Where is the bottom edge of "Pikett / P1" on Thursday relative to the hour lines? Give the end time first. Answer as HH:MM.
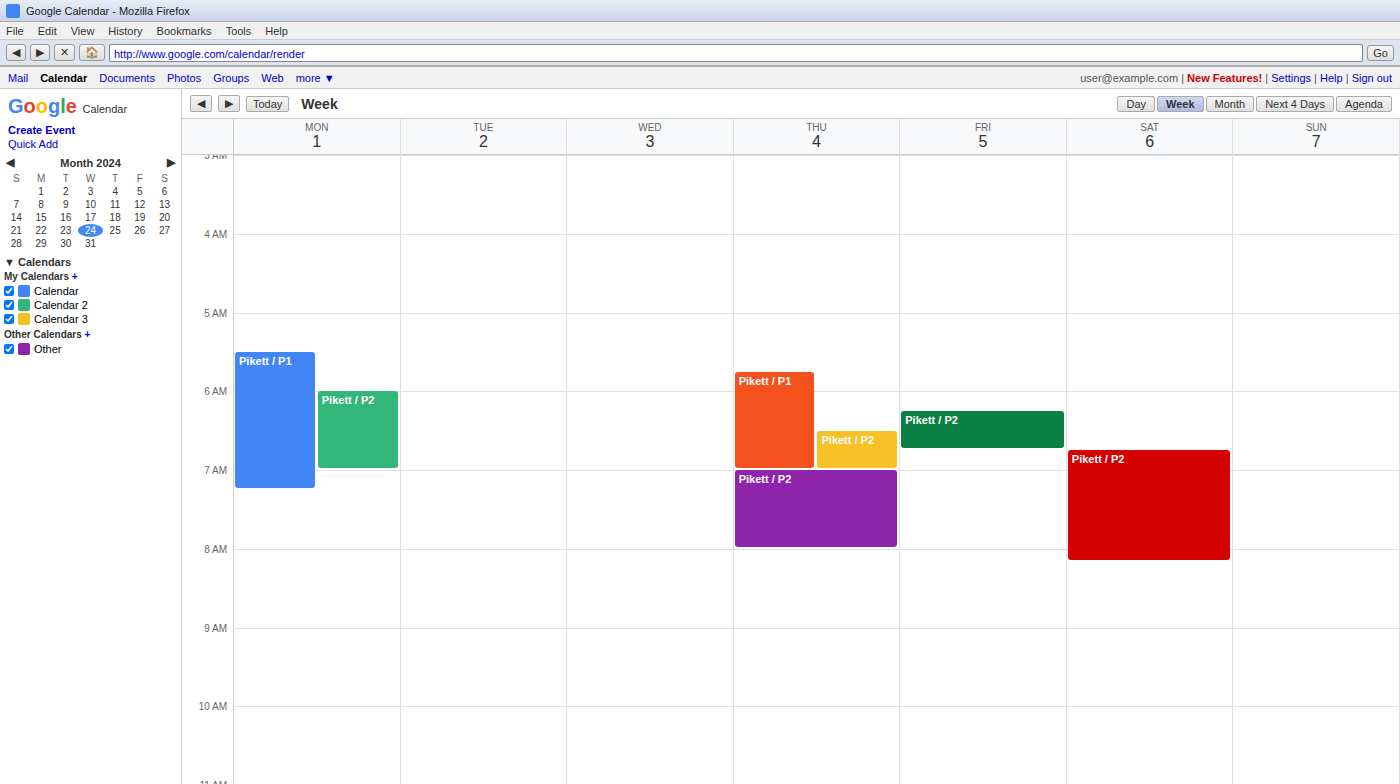
07:00 -- exactly on the 07:00 line.